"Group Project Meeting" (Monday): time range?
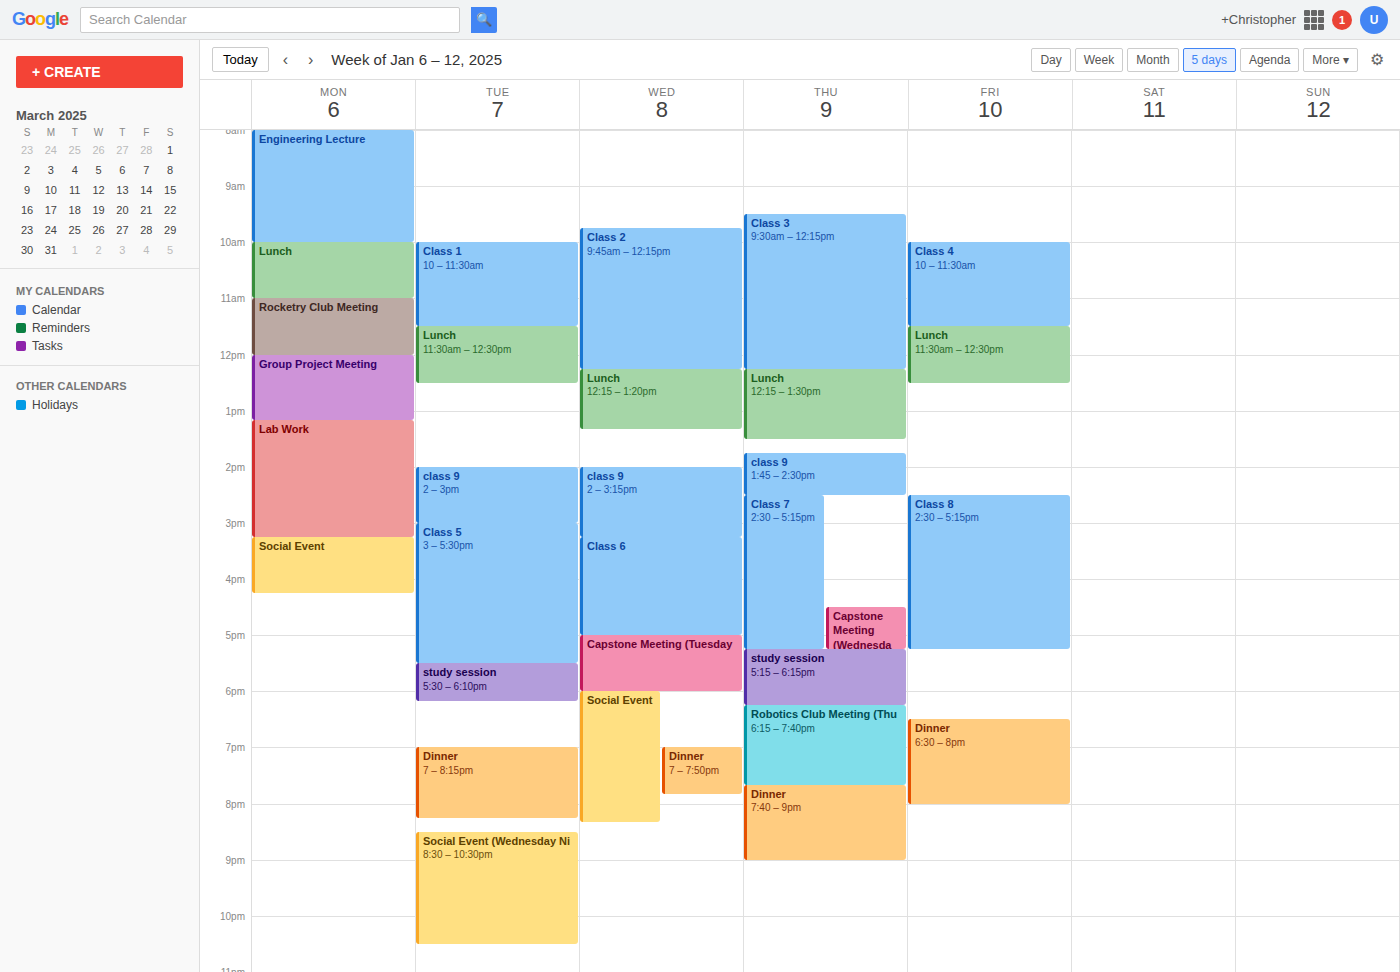
12:00 PM to 1:10 PM